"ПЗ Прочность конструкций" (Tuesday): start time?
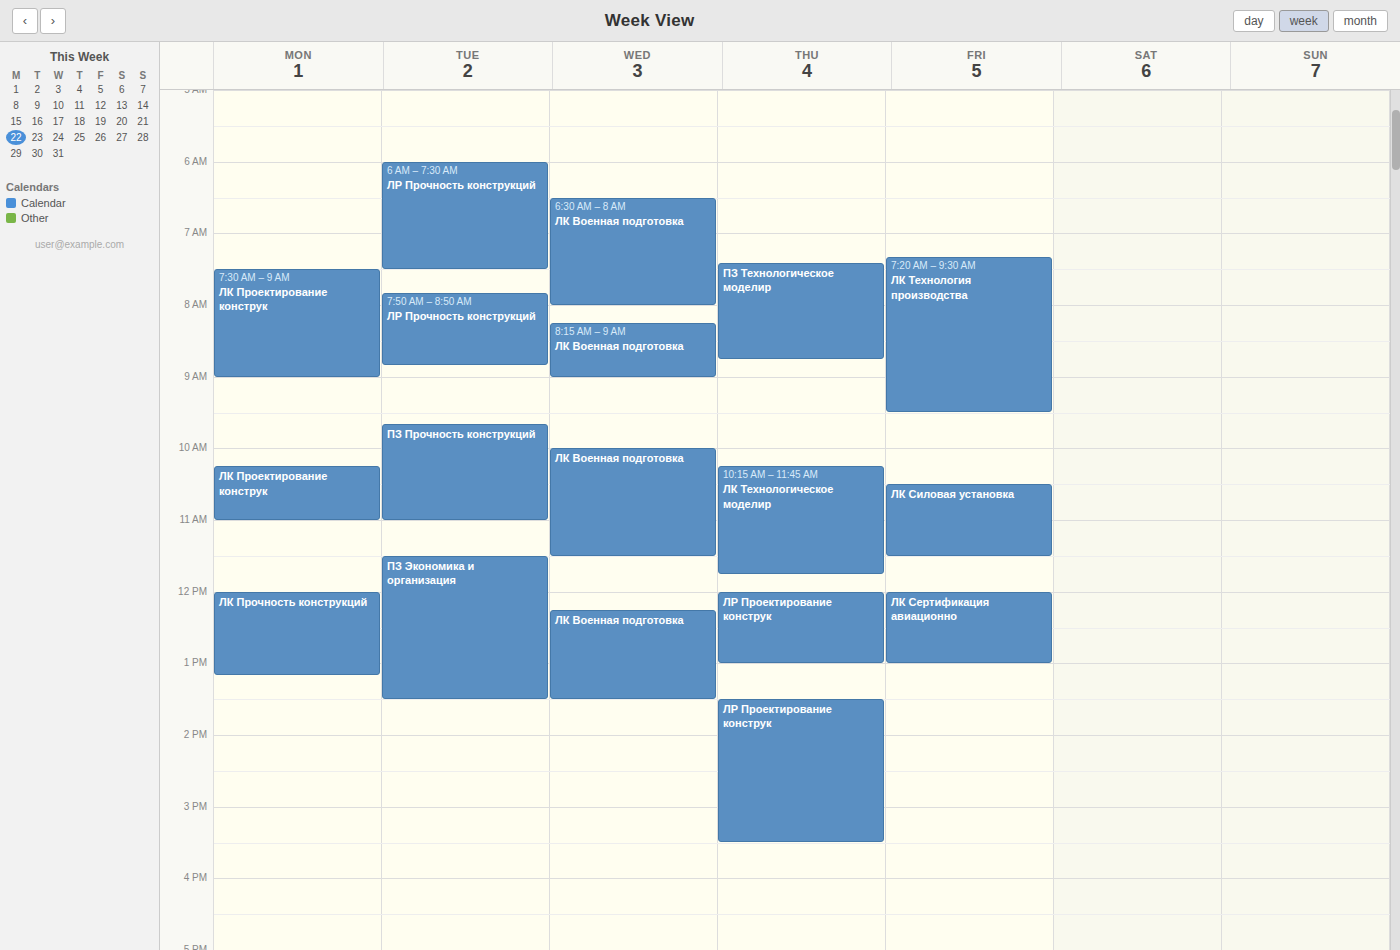
9:40 AM